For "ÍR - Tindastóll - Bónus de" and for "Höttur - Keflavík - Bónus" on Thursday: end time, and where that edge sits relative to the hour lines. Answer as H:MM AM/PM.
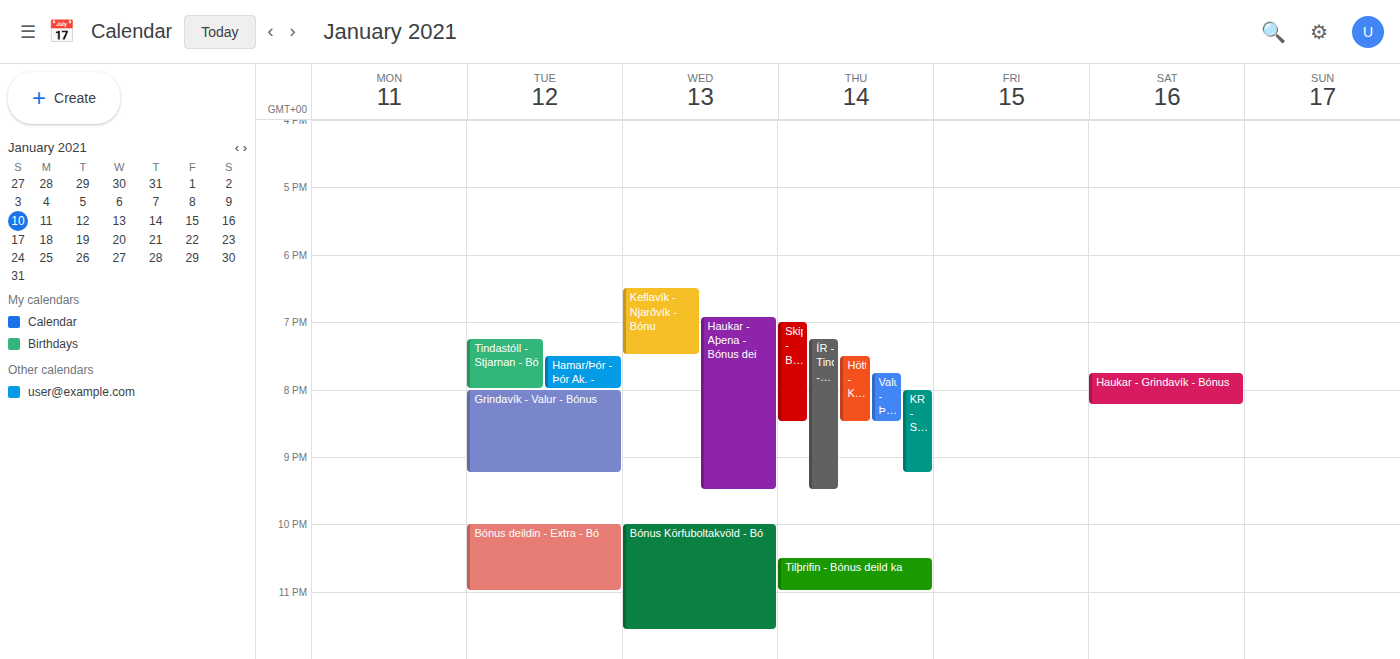
"ÍR - Tindastóll - Bónus de": 9:30 PM, halfway between the 9 PM and 10 PM lines. "Höttur - Keflavík - Bónus": 8:30 PM, halfway between the 8 PM and 9 PM lines.